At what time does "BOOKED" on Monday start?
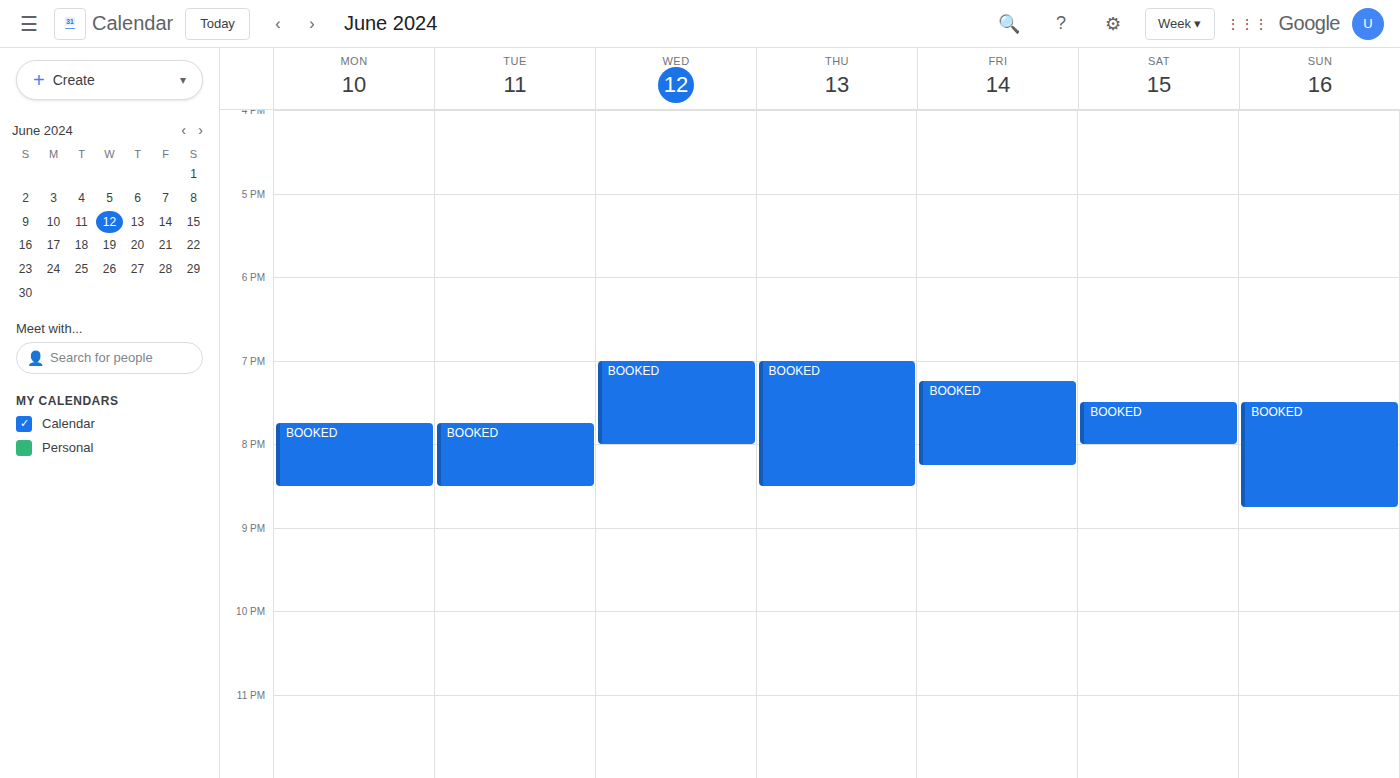
7:45 PM